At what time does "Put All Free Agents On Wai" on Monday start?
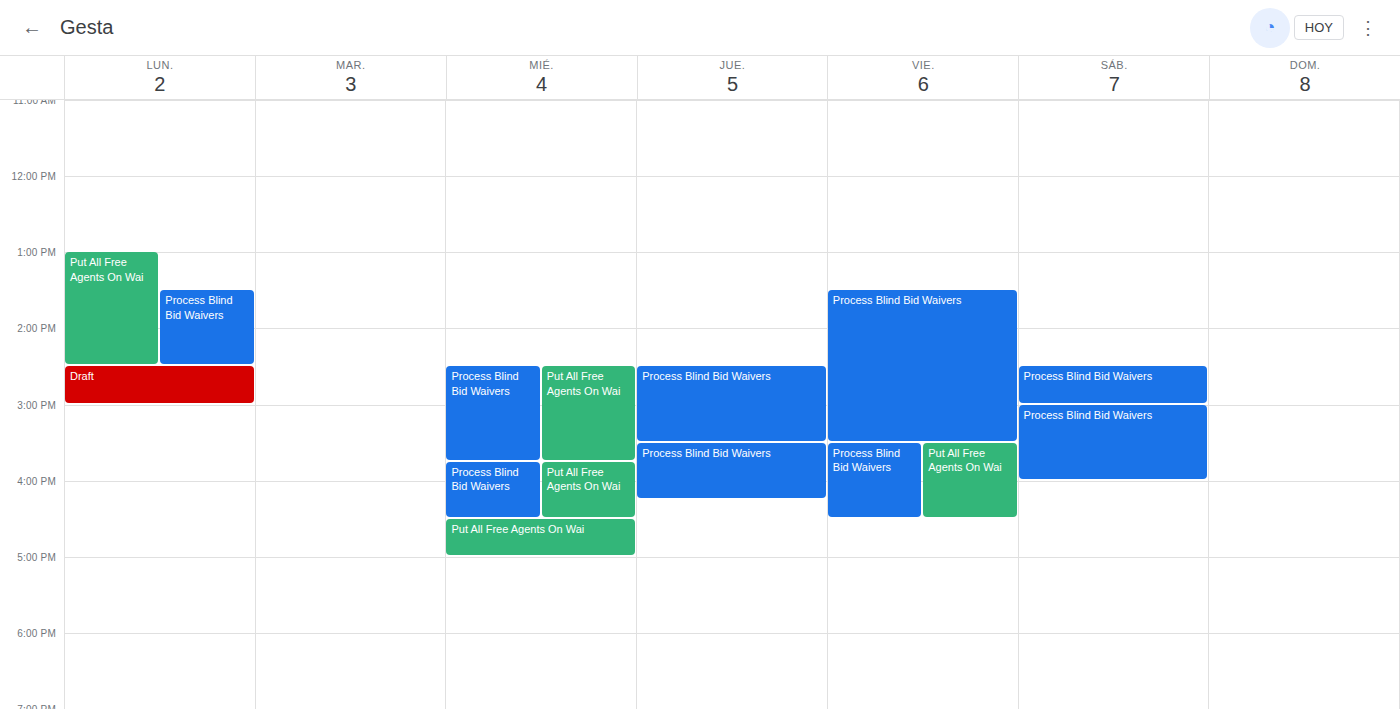
13:00